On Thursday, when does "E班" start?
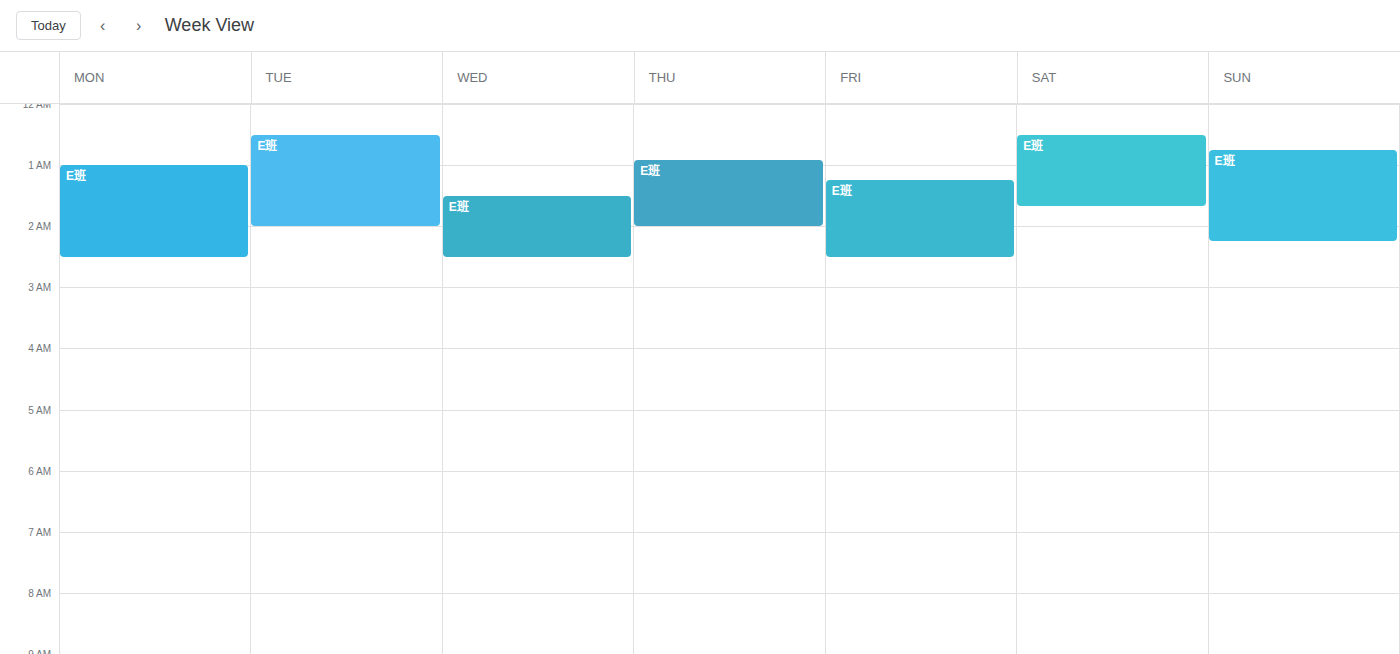
12:55 AM